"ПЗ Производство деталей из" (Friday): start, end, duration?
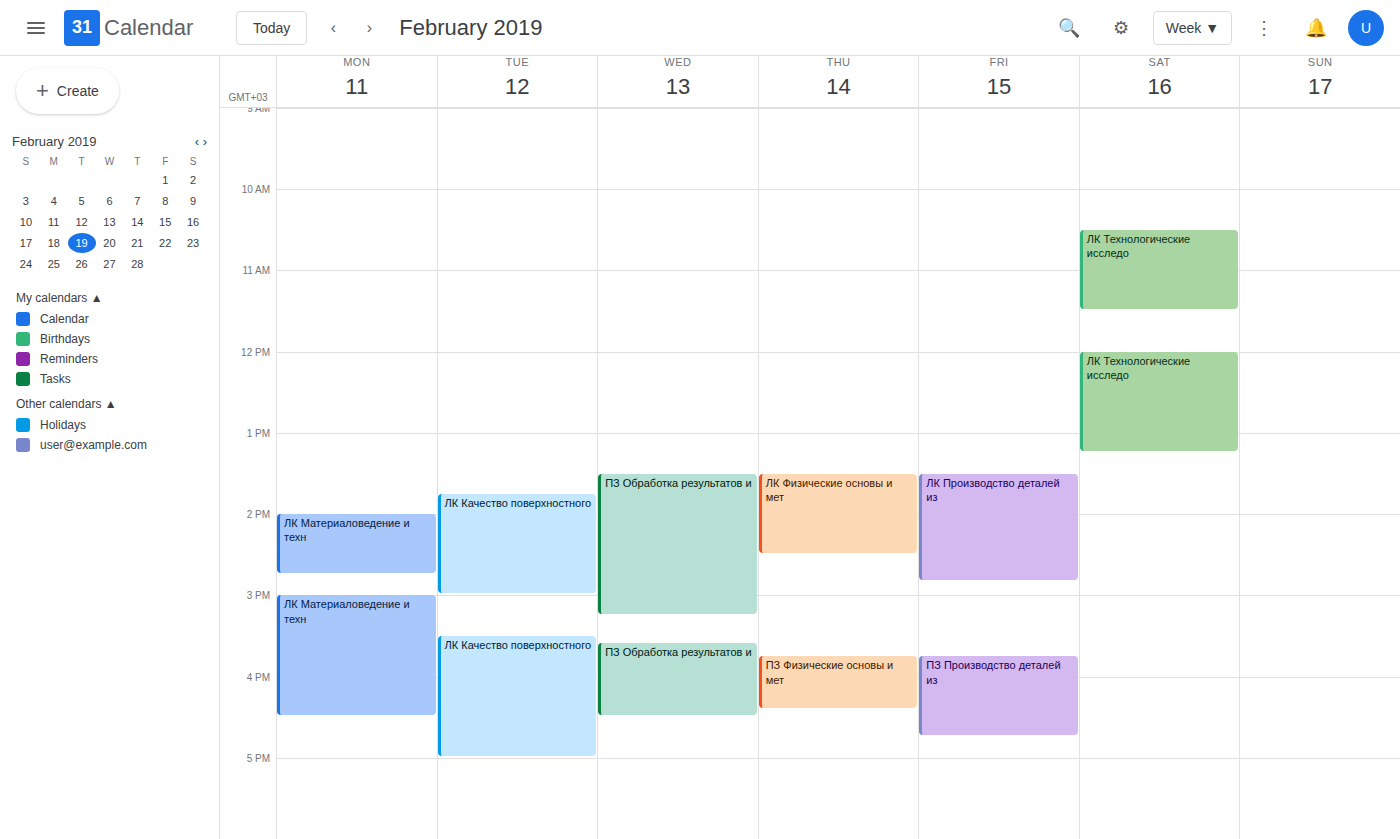
3:45 PM to 4:45 PM, 1 hour